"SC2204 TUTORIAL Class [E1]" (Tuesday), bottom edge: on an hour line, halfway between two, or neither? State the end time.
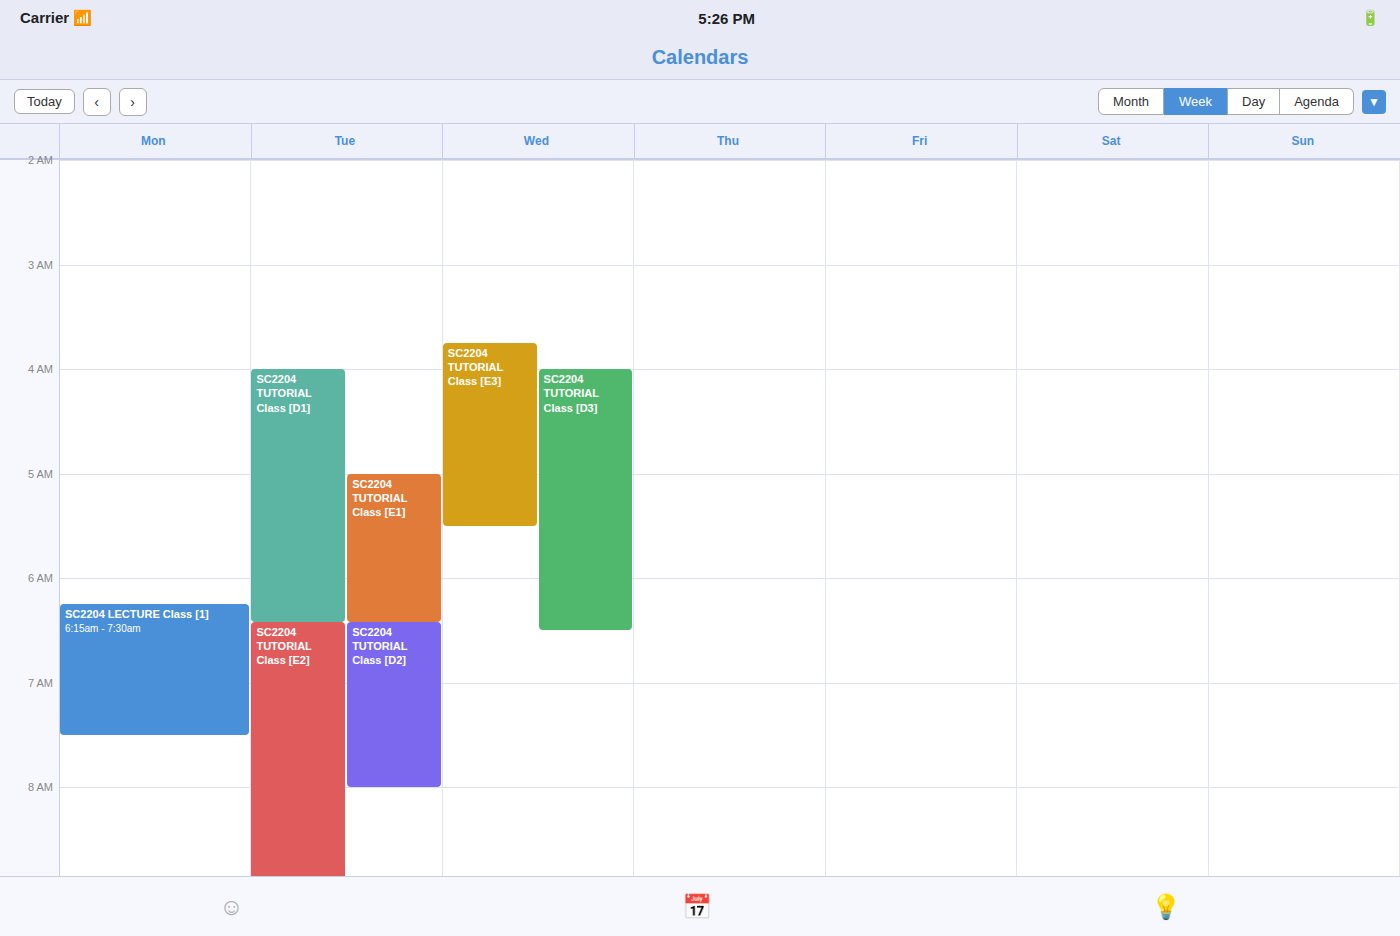
6:25 AM -- neither: 25 minutes below the 6 AM line and 35 minutes above the 7 AM line.